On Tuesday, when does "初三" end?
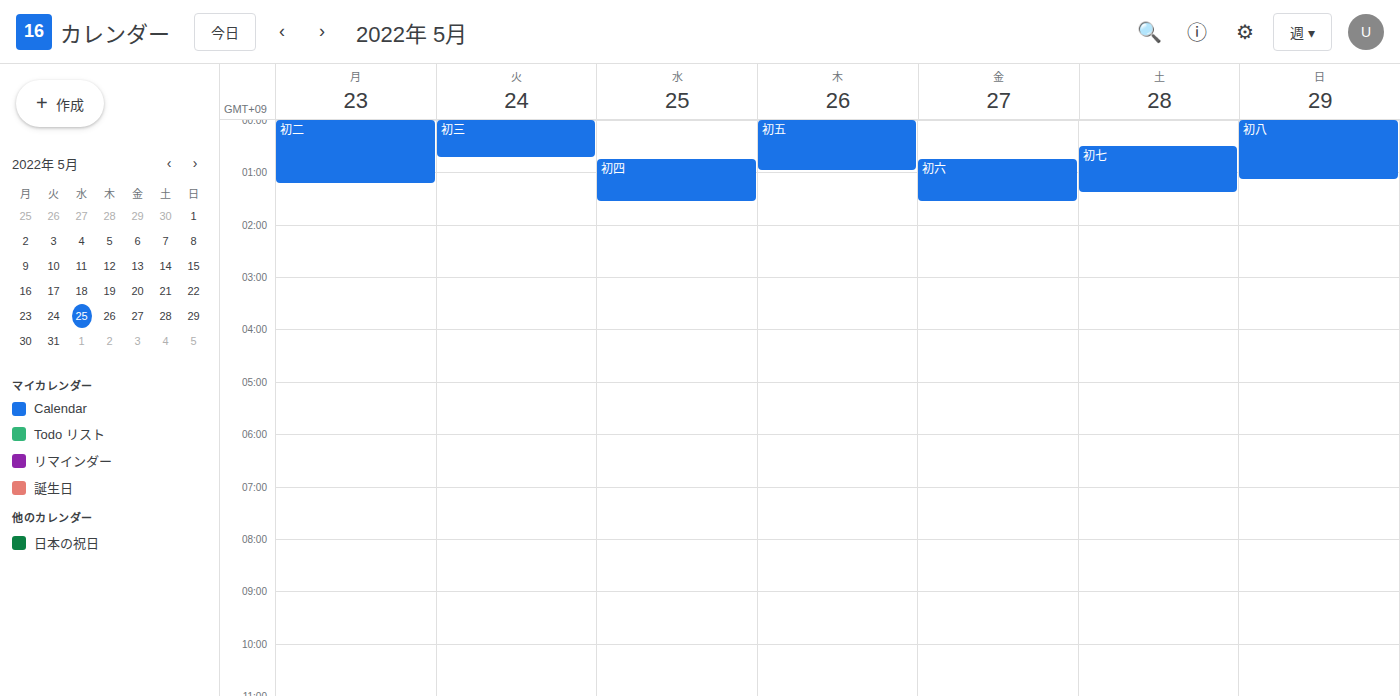
12:45 AM